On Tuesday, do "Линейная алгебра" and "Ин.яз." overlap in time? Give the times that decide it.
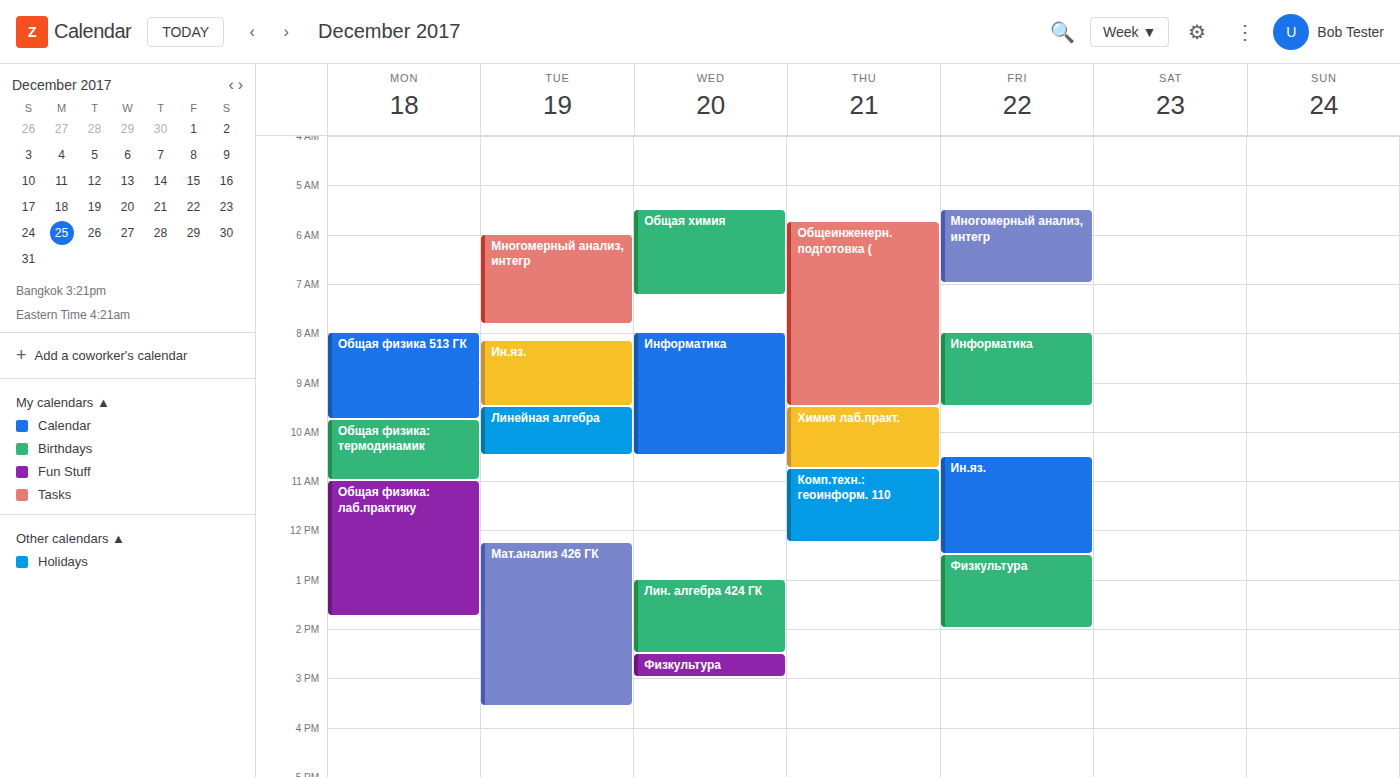
"Ин.яз." ends at 9:30 AM, exactly when "Линейная алгебра" starts -- they touch but do not overlap.